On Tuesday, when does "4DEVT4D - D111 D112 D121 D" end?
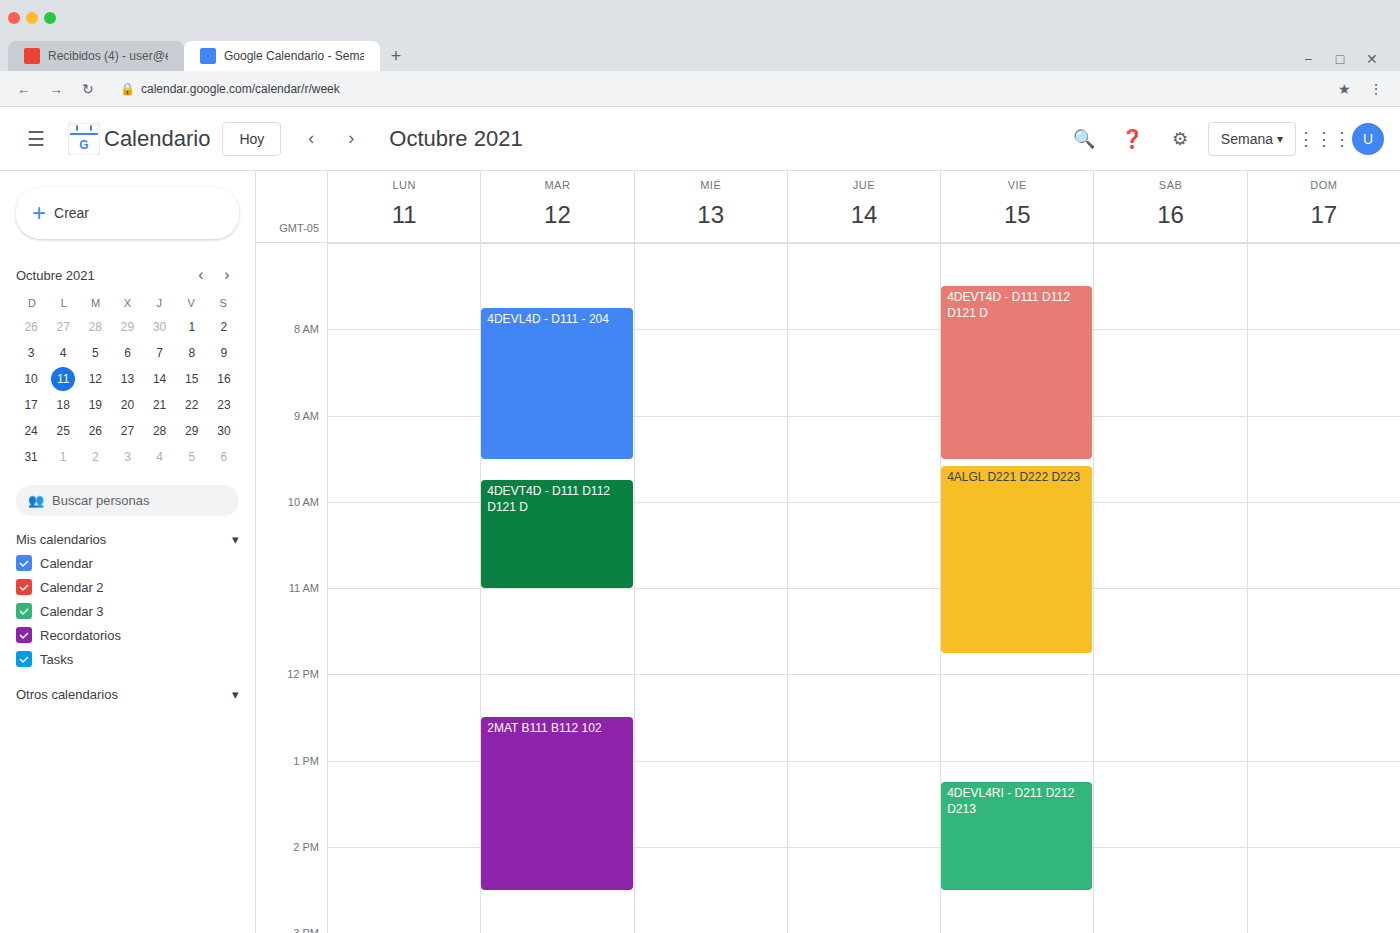
11:00 AM